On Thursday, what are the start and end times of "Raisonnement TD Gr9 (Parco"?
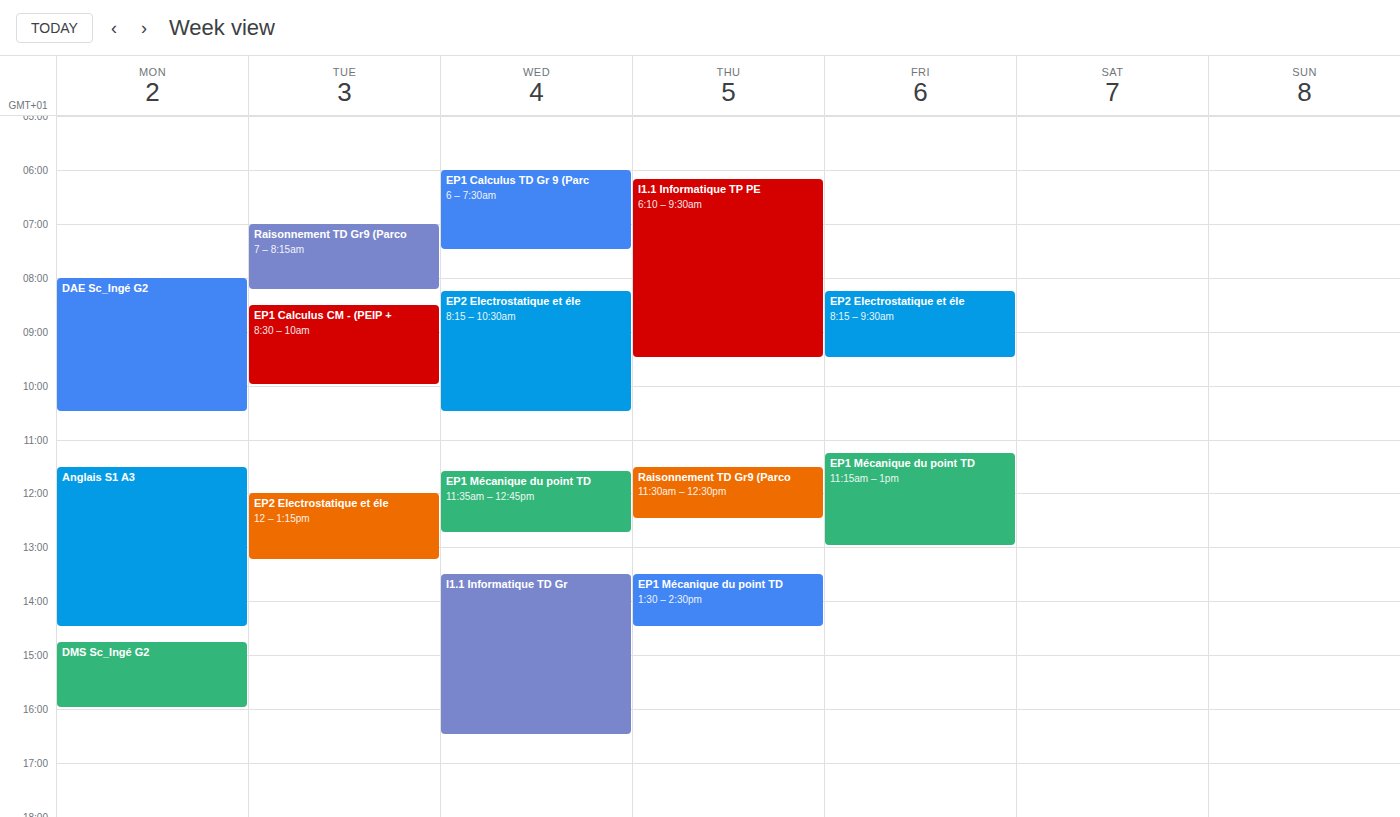
11:30 to 12:30